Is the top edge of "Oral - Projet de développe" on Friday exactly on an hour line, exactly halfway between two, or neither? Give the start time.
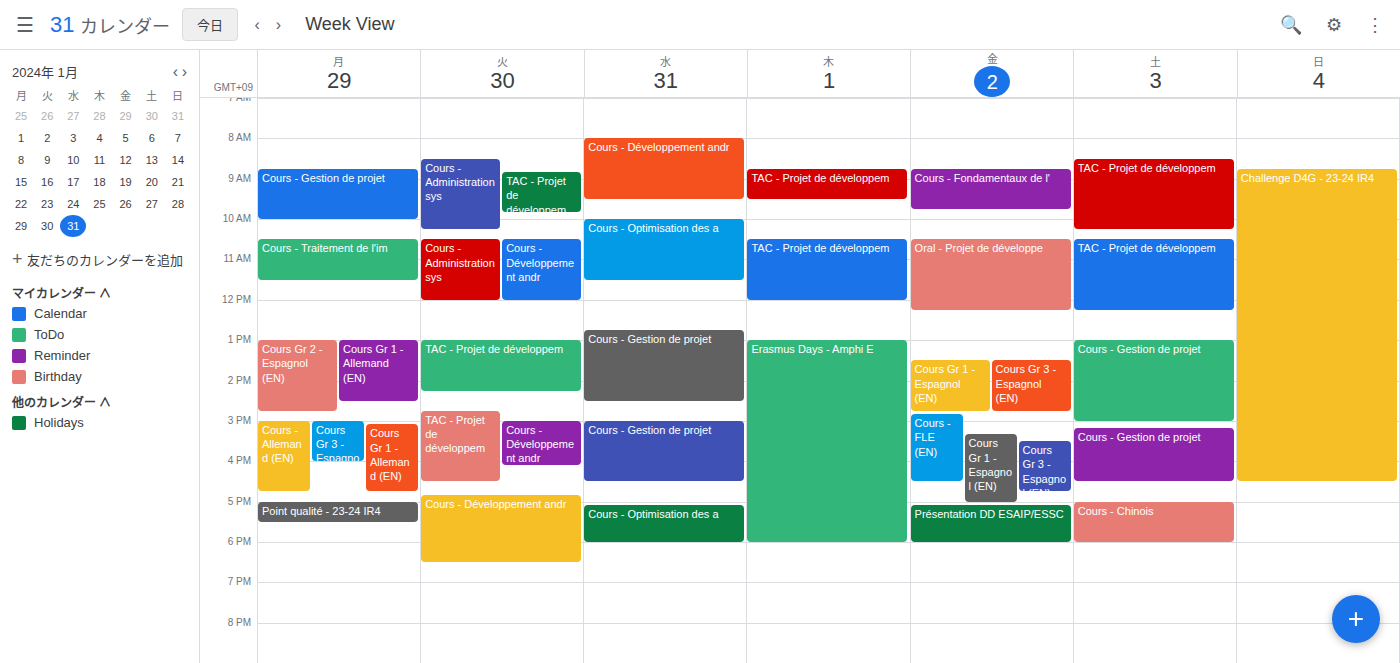
10:30 AM -- halfway between the 10 AM and 11 AM lines.